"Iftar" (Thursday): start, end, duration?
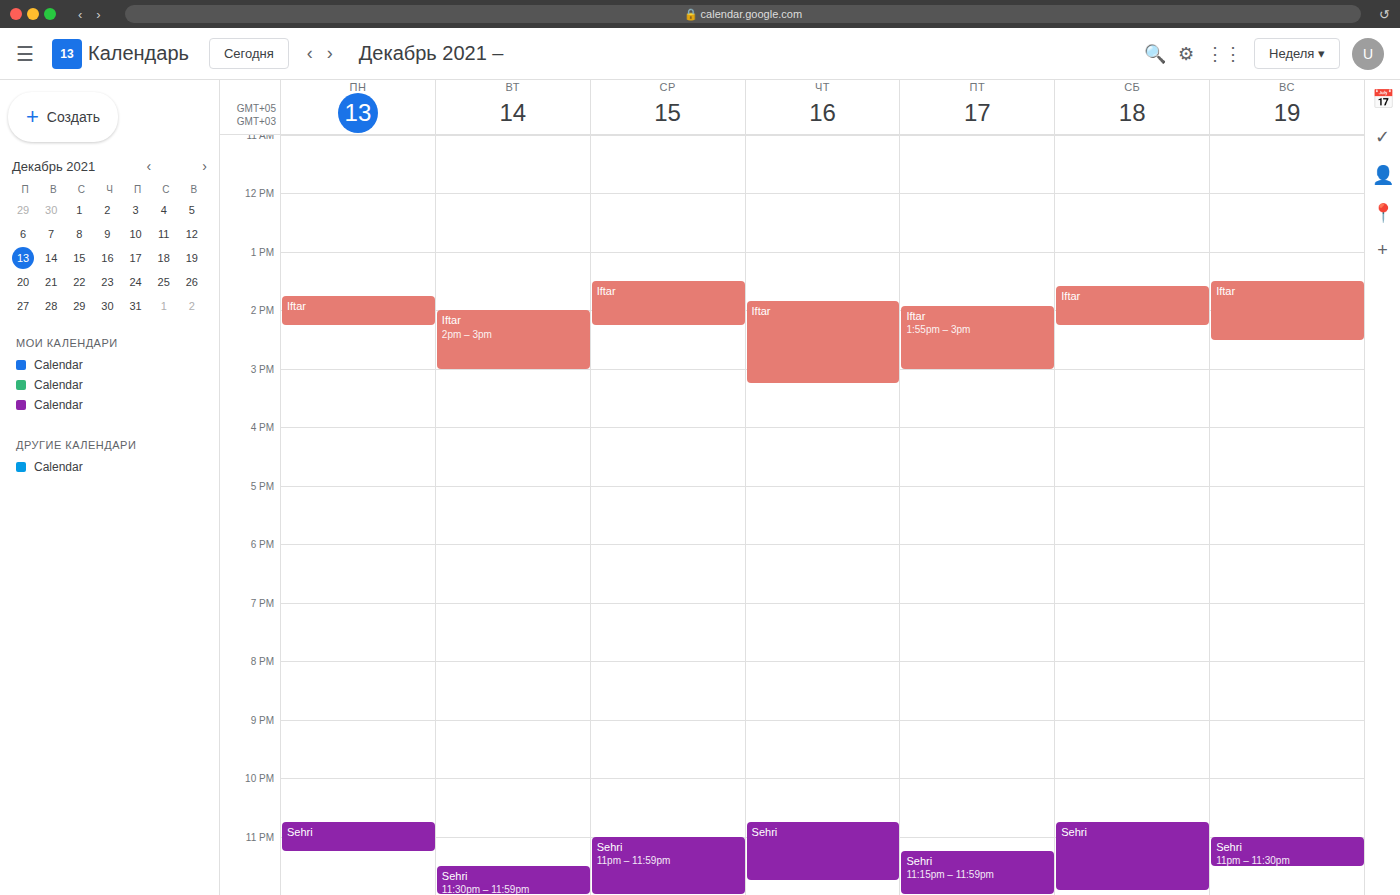
13:50 to 15:15, 1 hour 25 minutes